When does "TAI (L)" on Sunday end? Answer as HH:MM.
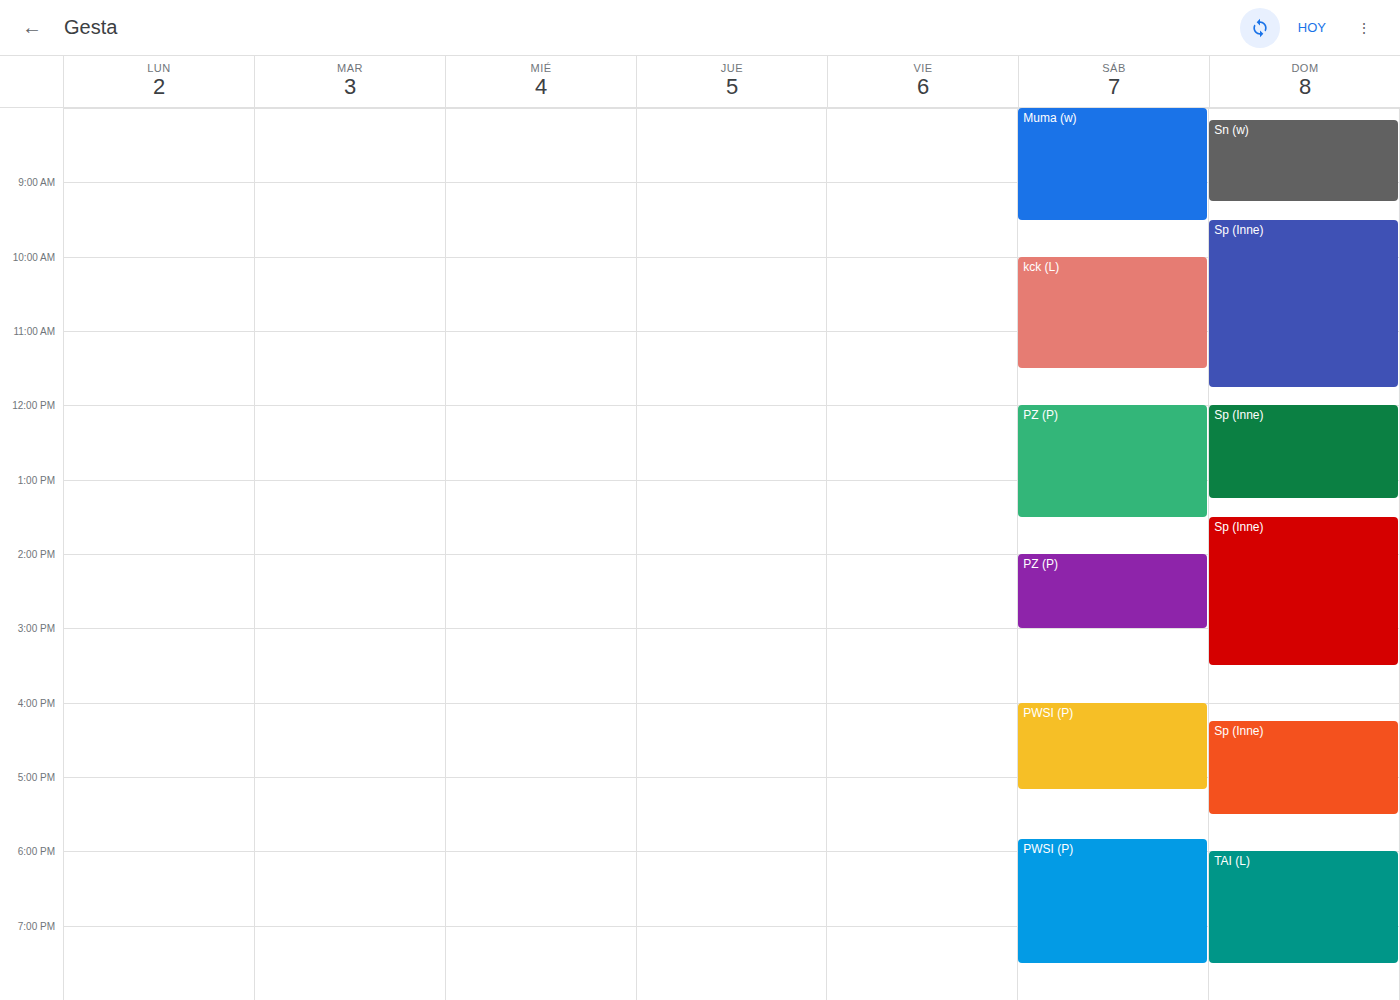
19:30